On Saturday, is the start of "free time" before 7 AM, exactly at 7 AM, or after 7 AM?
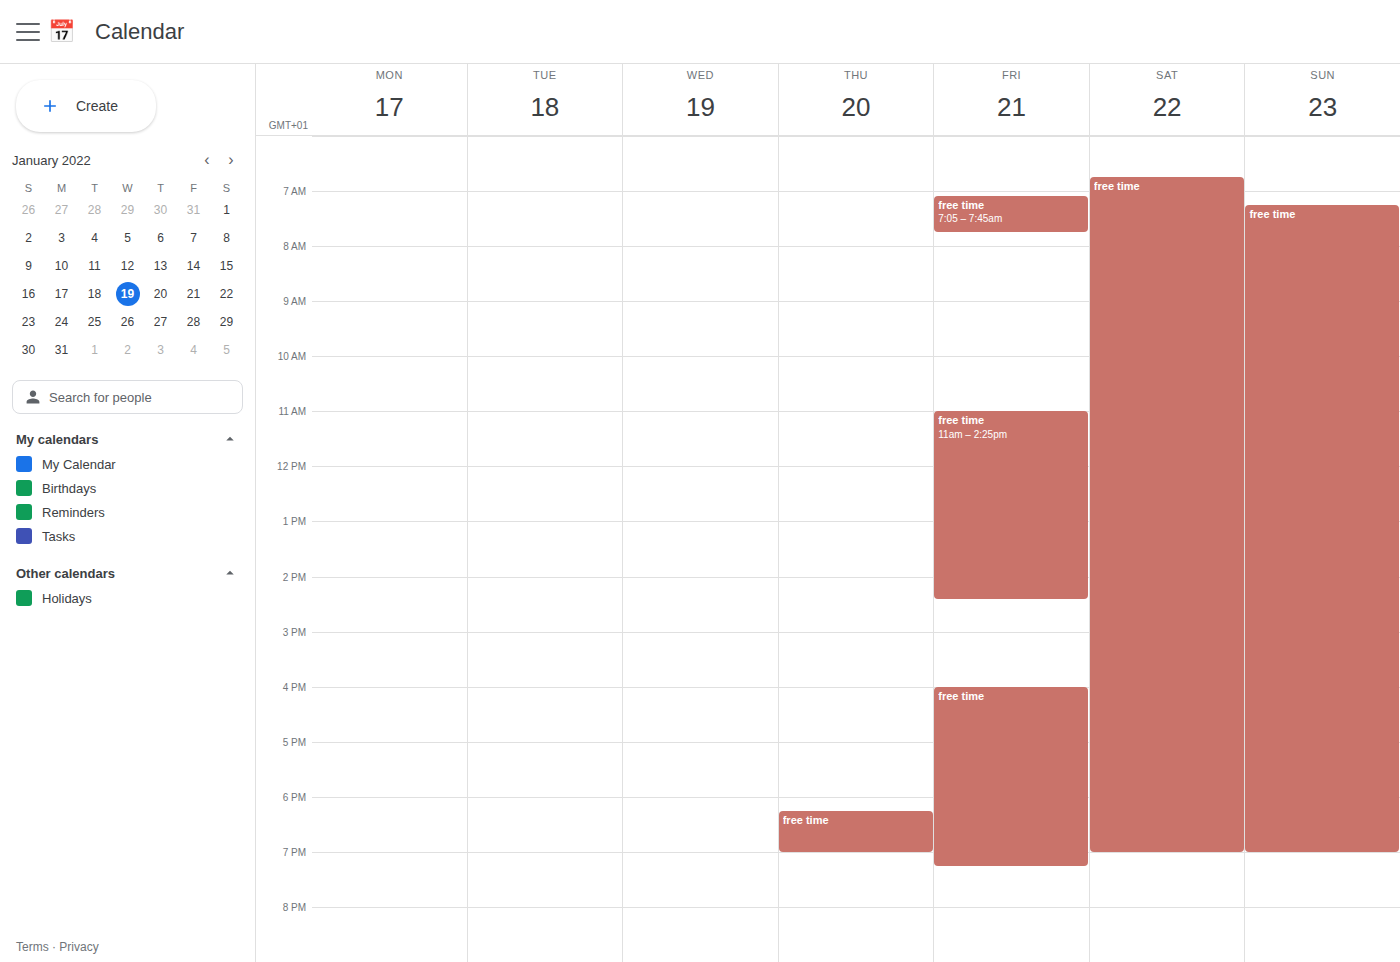
6:45 AM -- before 7 AM, 15 minutes above the 7 AM line.